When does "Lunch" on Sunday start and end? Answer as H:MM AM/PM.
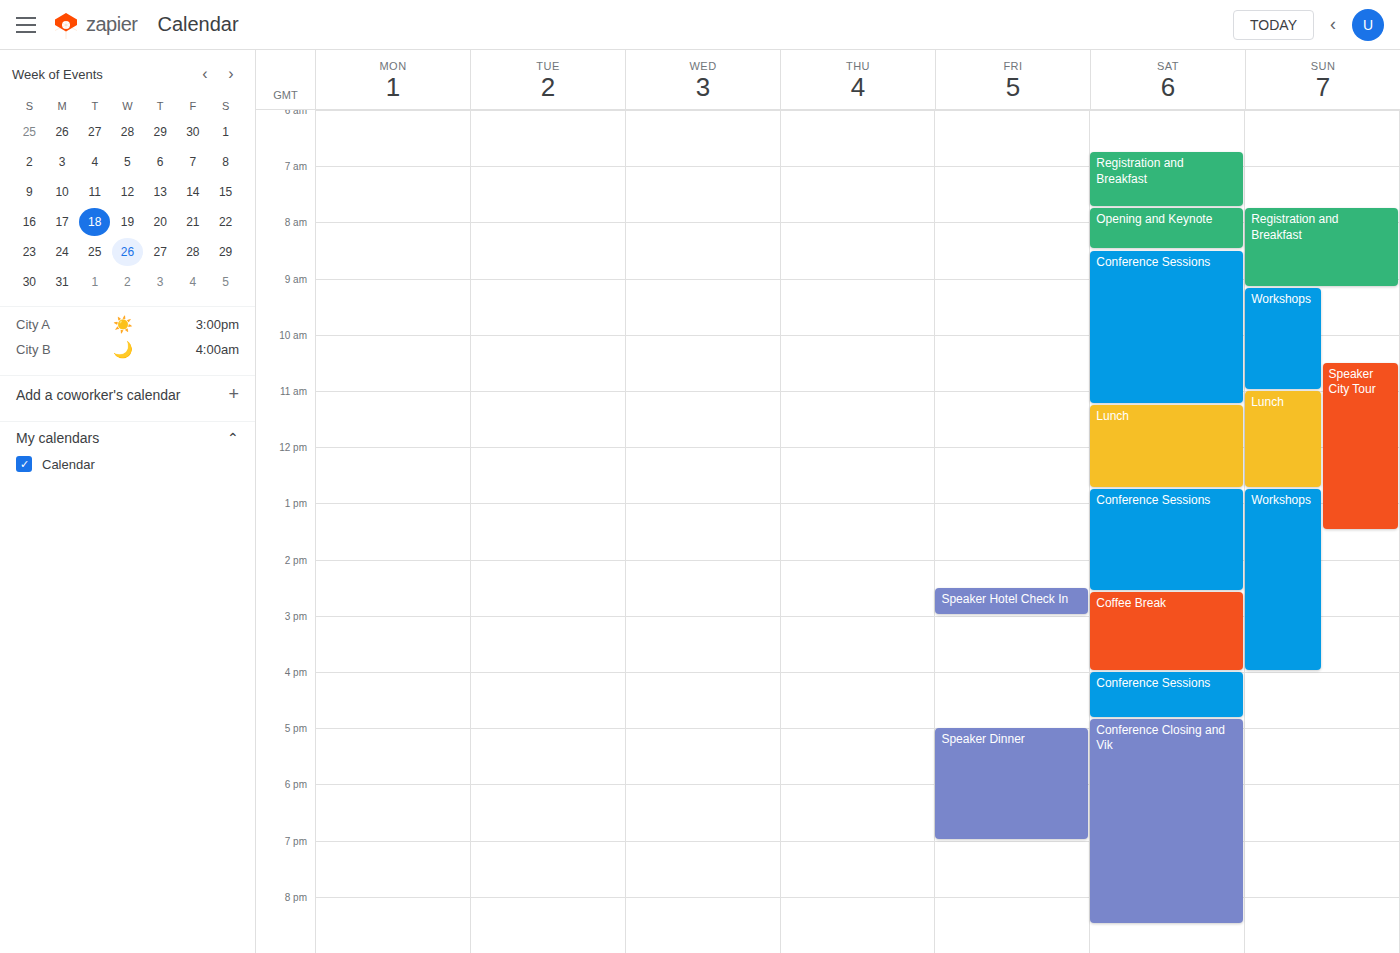
11:00 AM to 12:45 PM